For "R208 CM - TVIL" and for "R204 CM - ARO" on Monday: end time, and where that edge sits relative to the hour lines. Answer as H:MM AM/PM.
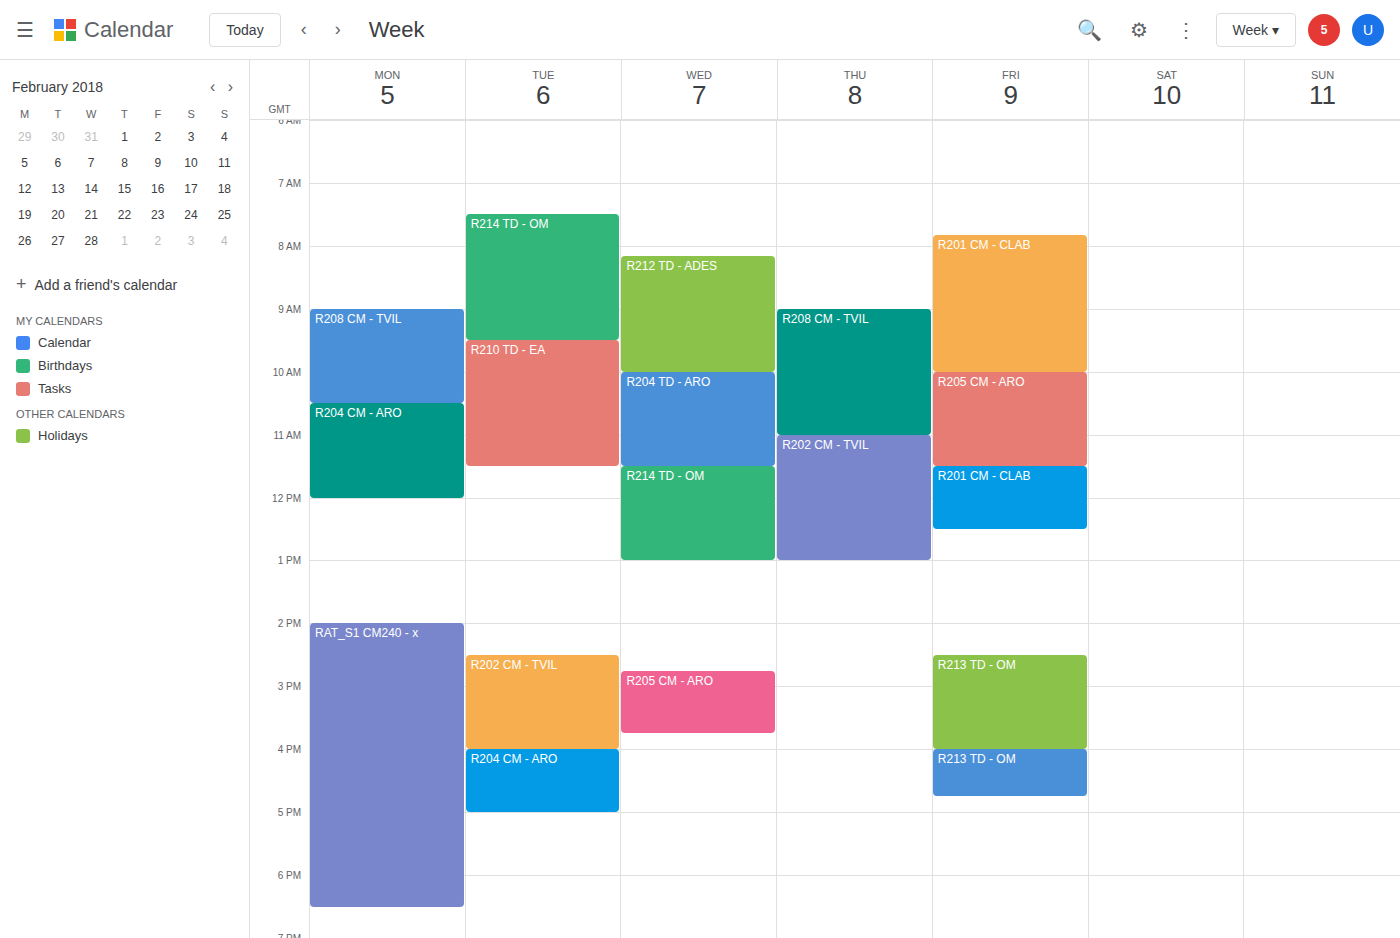
"R208 CM - TVIL": 10:30 AM, halfway between the 10 AM and 11 AM lines. "R204 CM - ARO": 12:00 PM, exactly on the 12 PM line.